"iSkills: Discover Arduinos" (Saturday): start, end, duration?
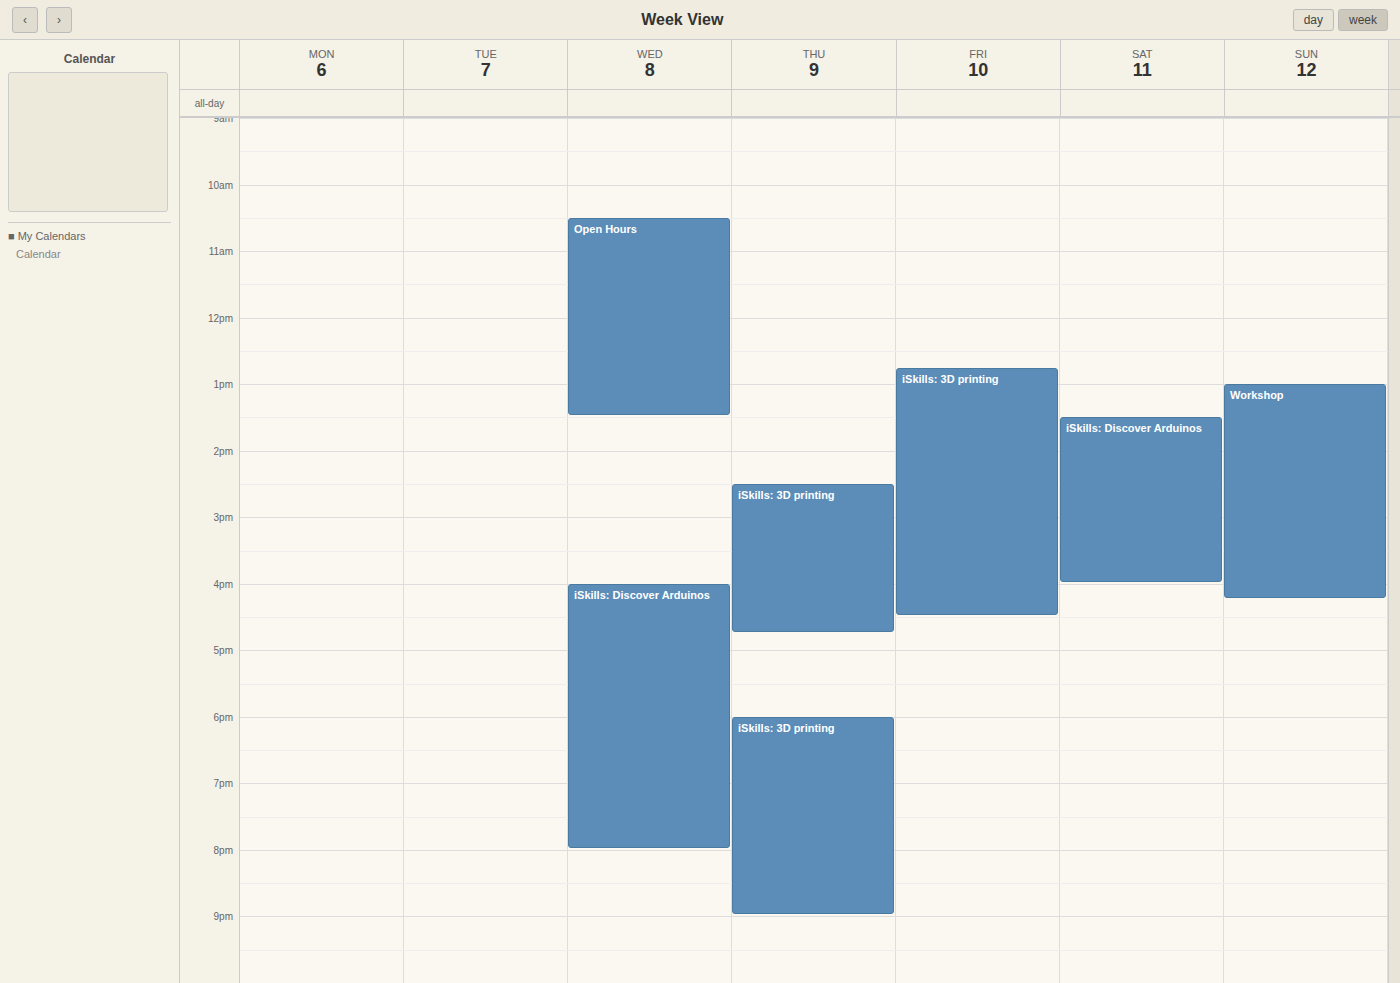
1:30 PM to 4:00 PM, 2 hours 30 minutes